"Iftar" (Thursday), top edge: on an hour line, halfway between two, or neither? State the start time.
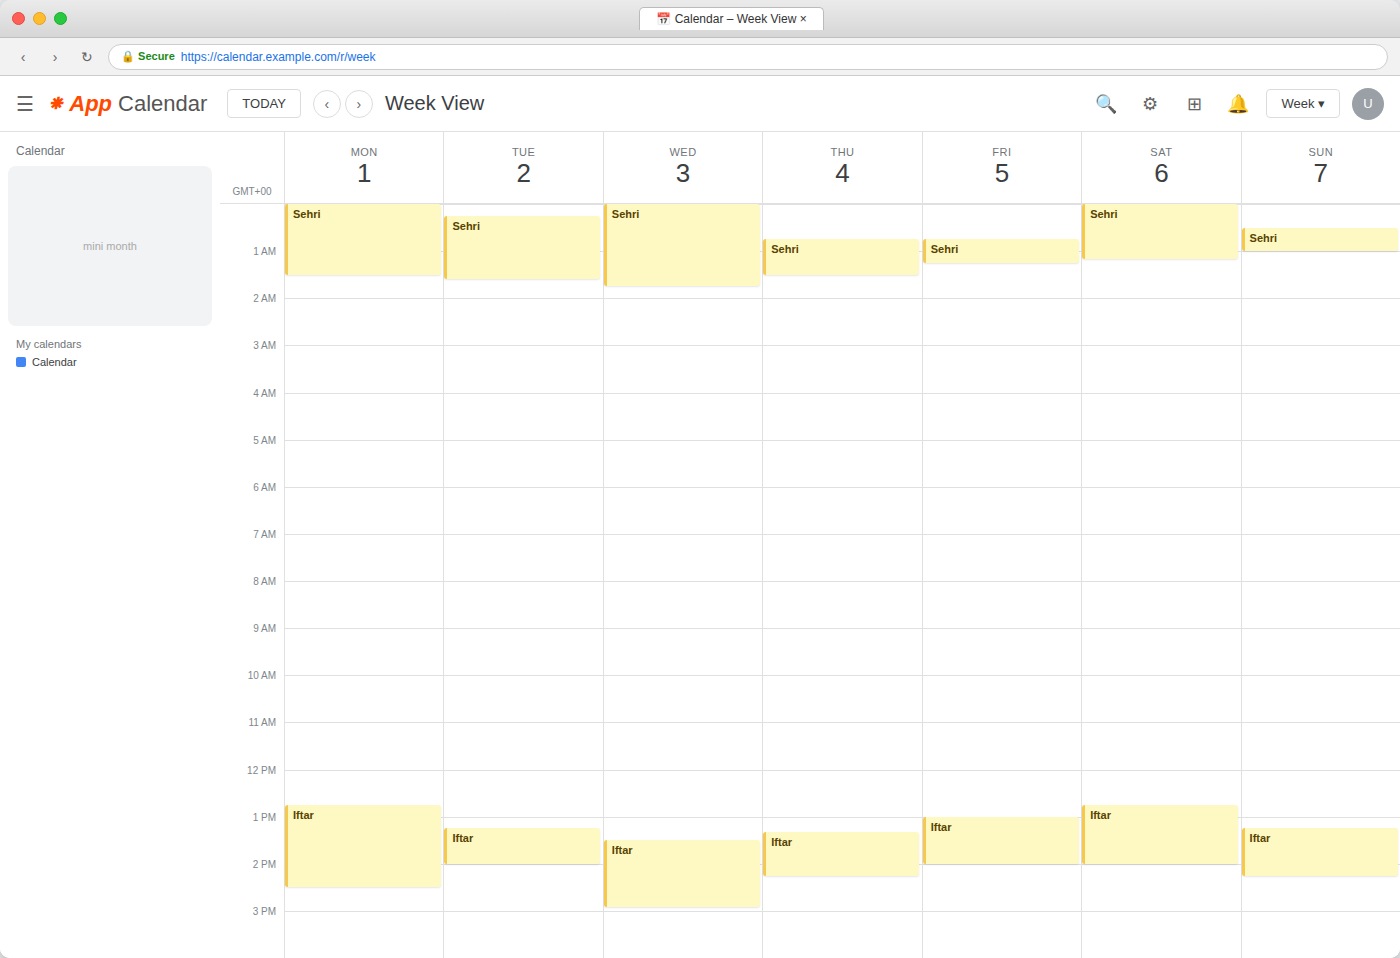
1:20 PM -- neither: 20 minutes below the 1 PM line and 40 minutes above the 2 PM line.